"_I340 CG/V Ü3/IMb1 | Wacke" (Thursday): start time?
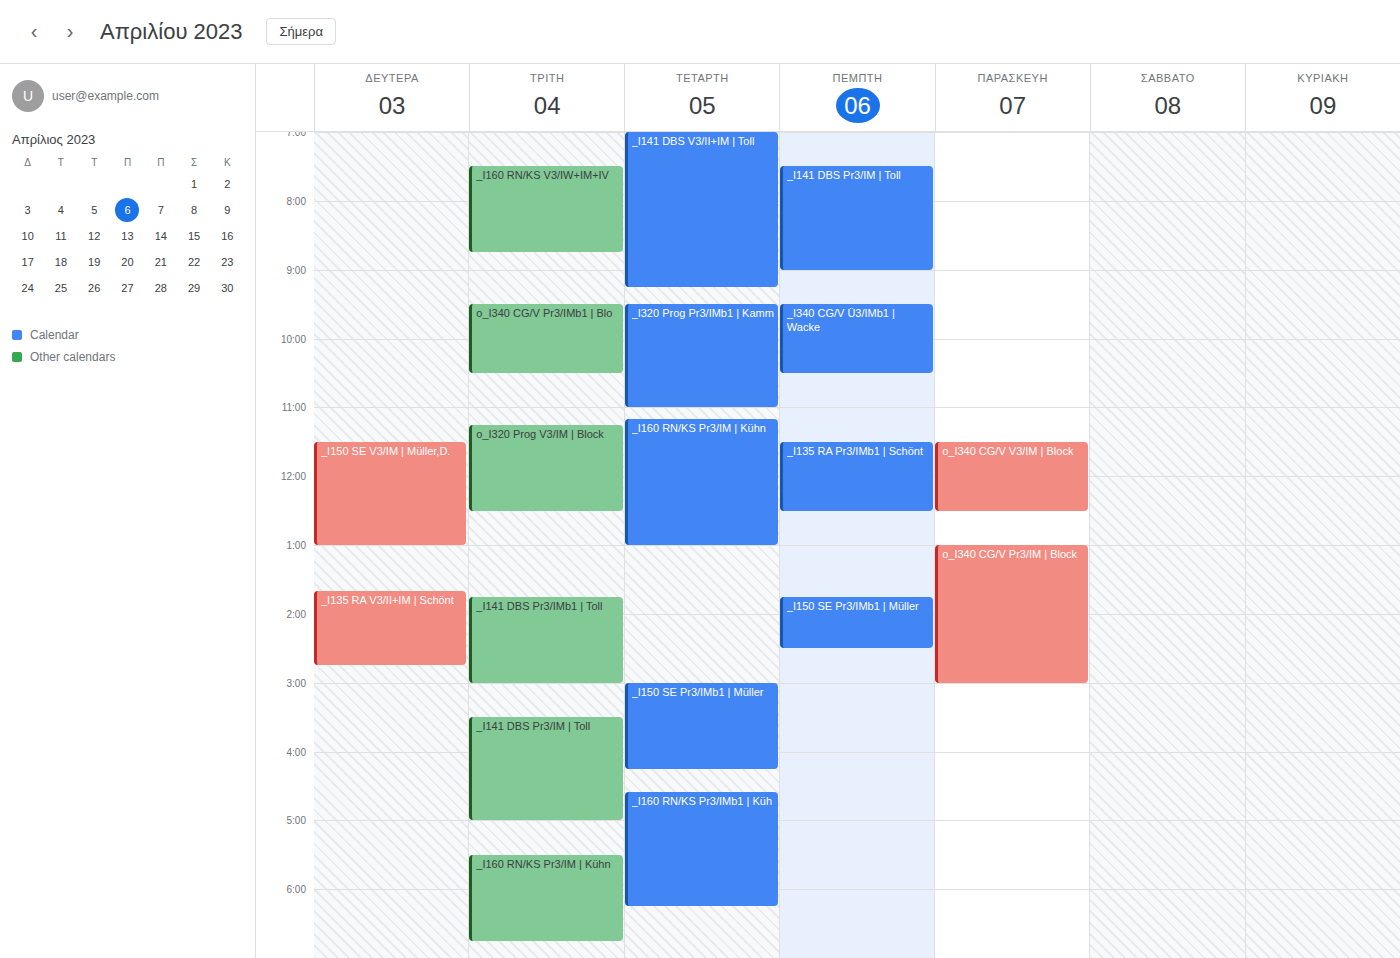
9:30 AM